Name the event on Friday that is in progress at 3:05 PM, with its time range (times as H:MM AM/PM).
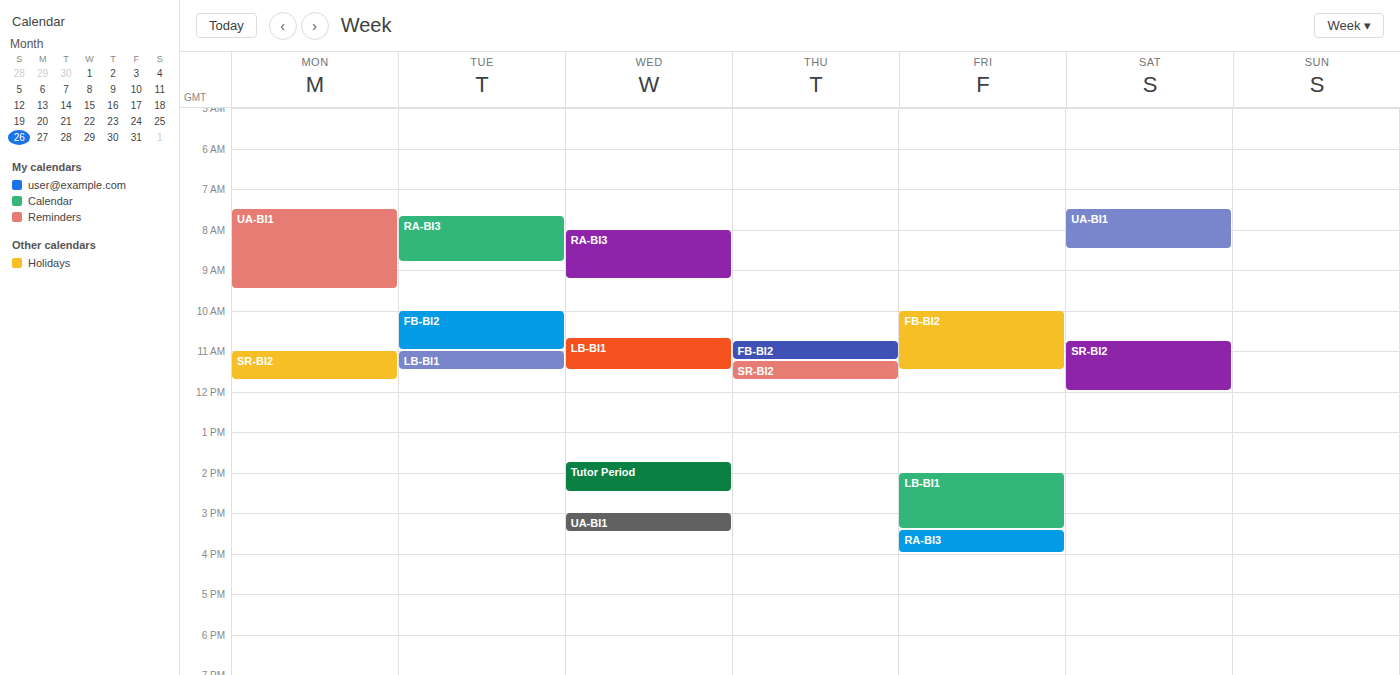
"LB-BI1", 2:00 PM to 3:25 PM